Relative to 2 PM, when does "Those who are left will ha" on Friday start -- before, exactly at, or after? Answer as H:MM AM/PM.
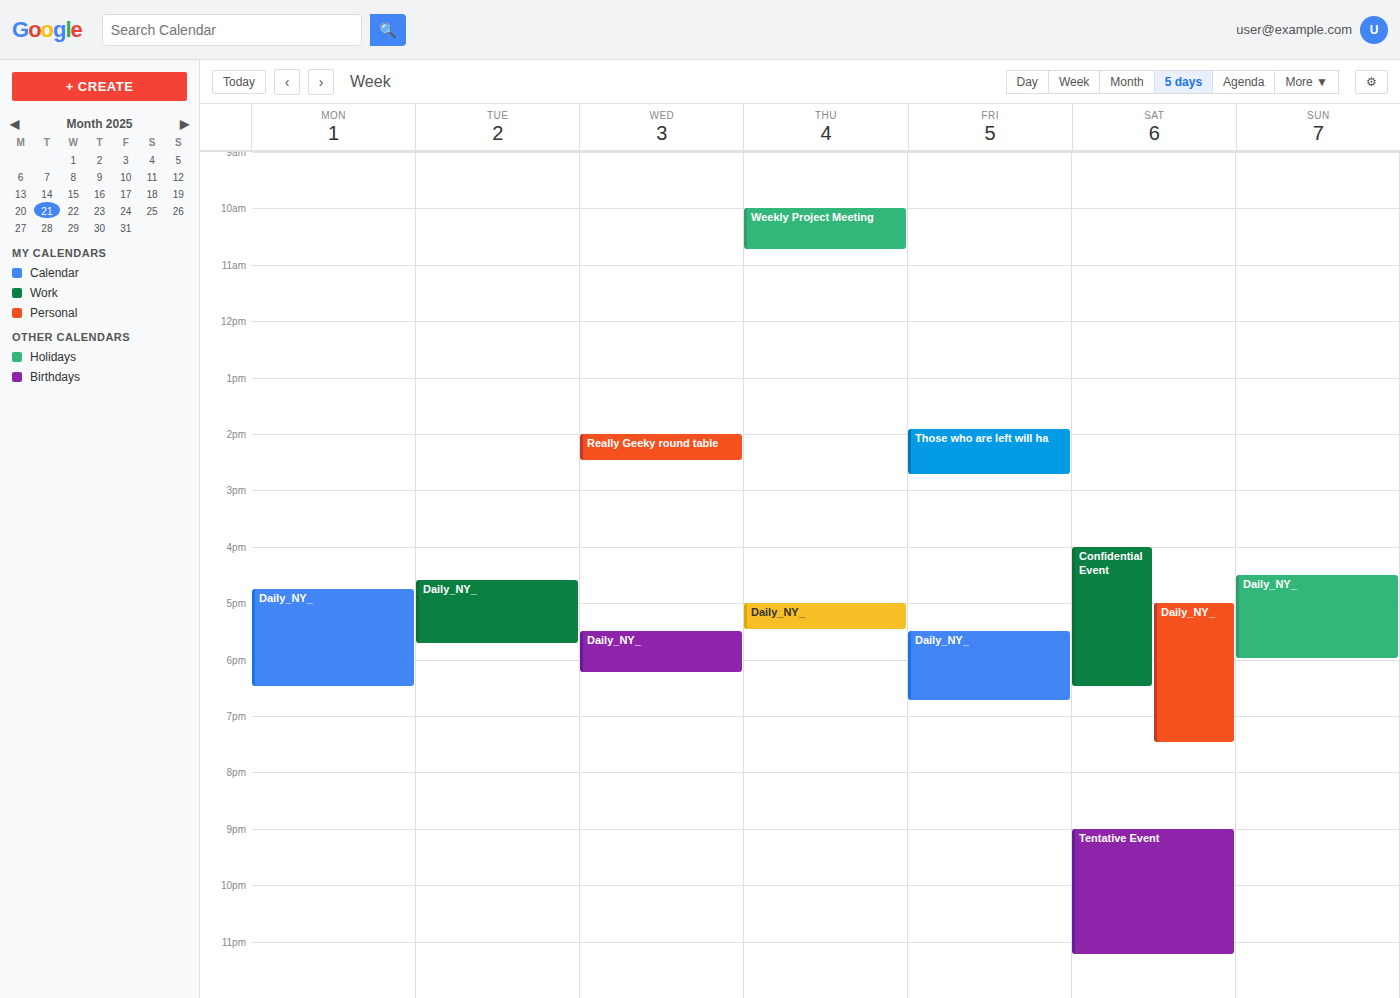
1:55 PM -- before 2 PM, 5 minutes above the 2 PM line.